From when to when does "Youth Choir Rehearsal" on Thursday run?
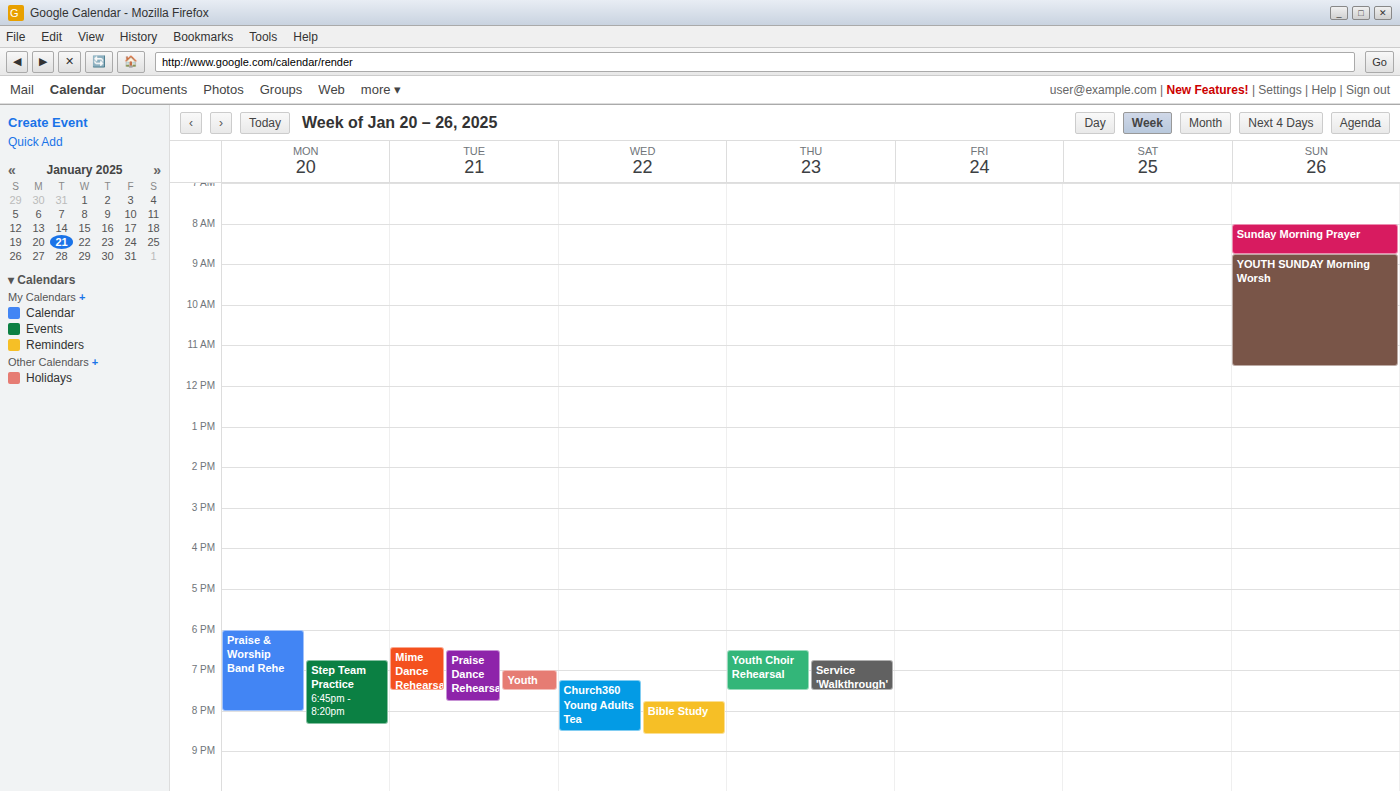
6:30 PM to 7:30 PM